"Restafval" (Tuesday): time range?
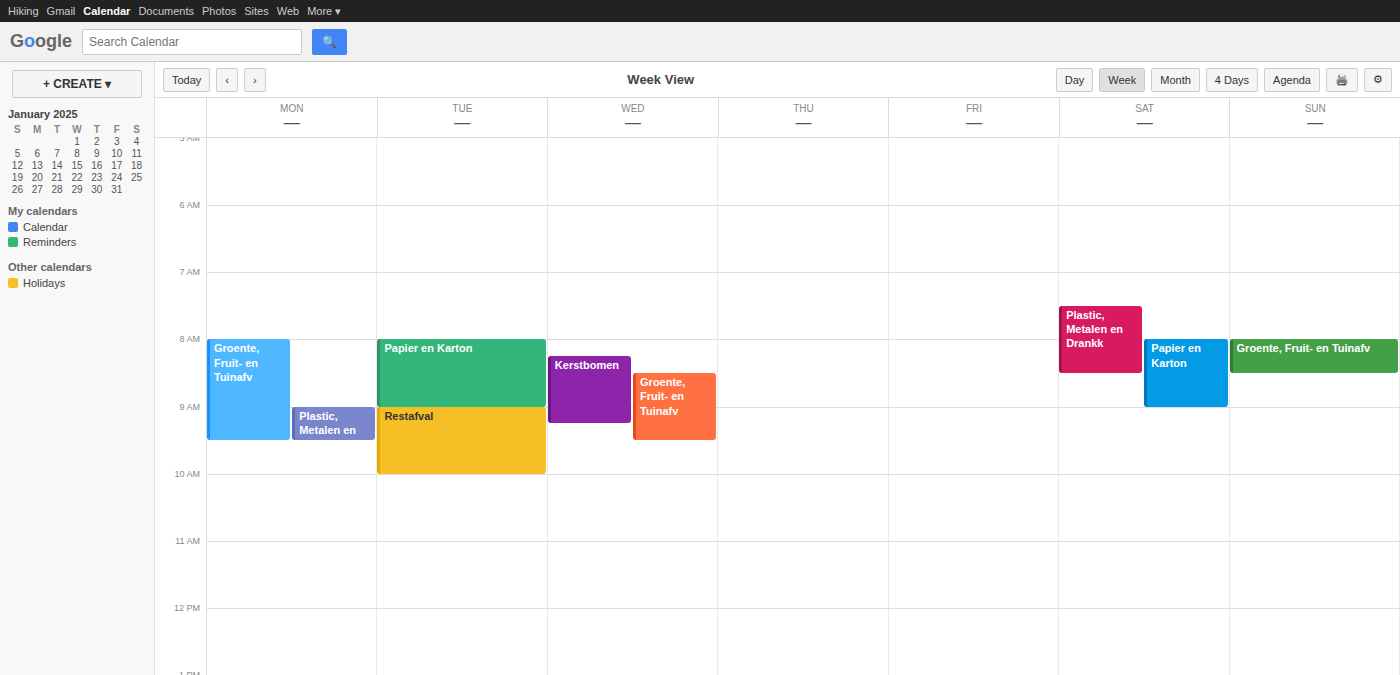
09:00 to 10:00